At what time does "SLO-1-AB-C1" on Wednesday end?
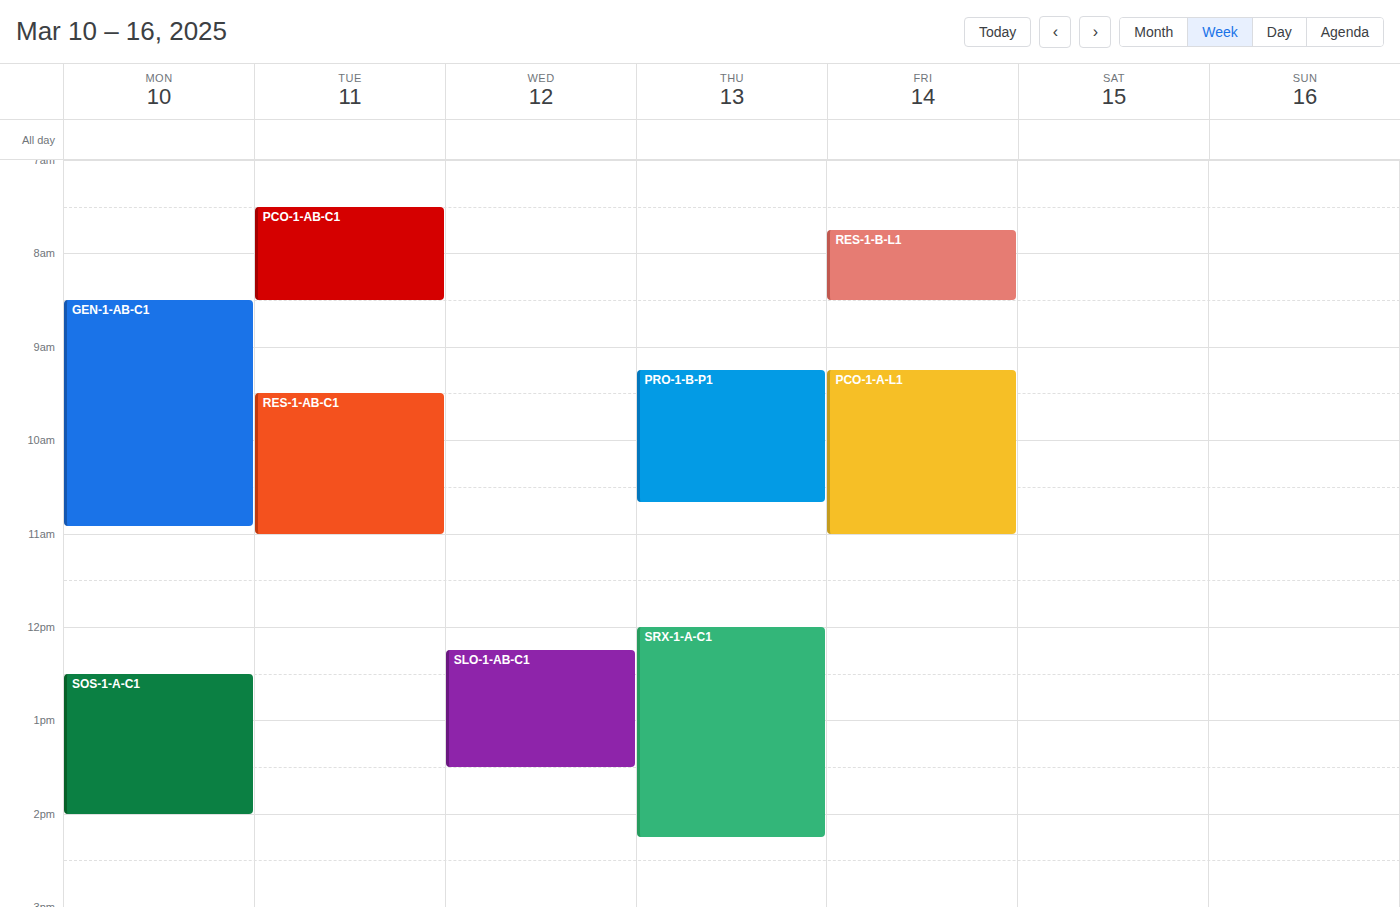
1:30 PM